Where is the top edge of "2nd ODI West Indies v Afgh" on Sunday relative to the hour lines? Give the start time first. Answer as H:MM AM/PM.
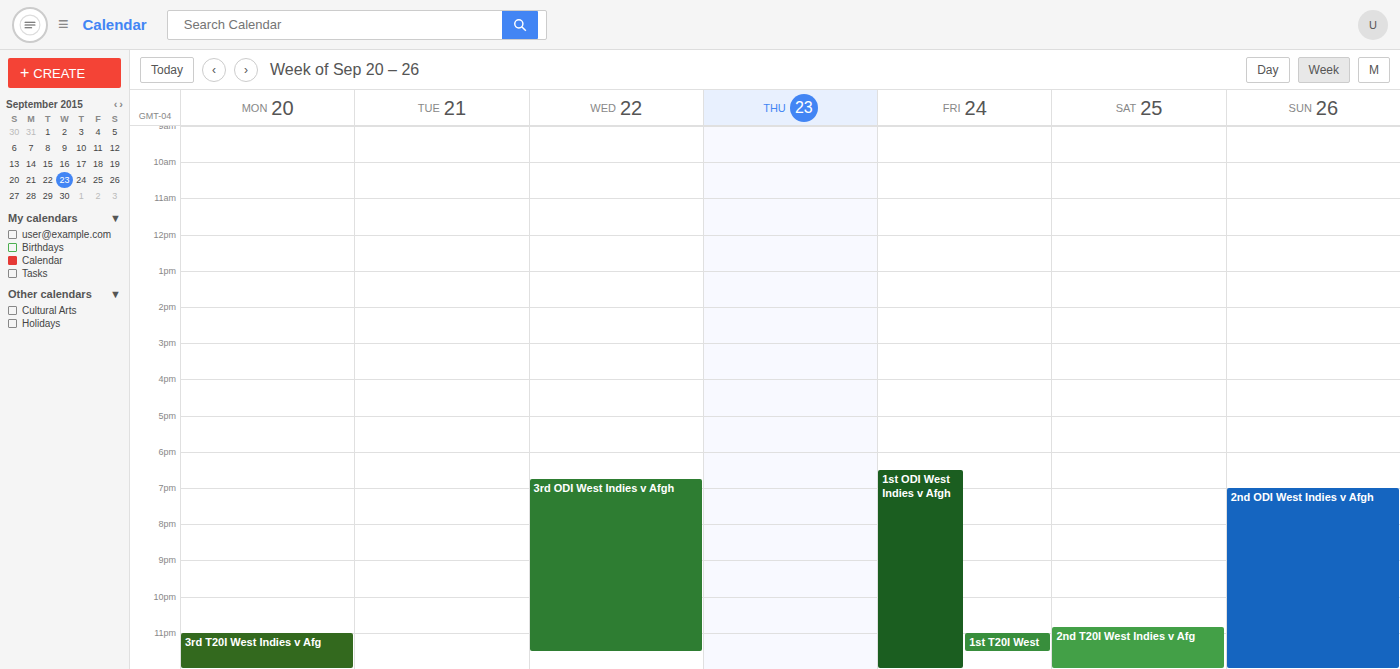
7:00 PM -- exactly on the 7 PM line.